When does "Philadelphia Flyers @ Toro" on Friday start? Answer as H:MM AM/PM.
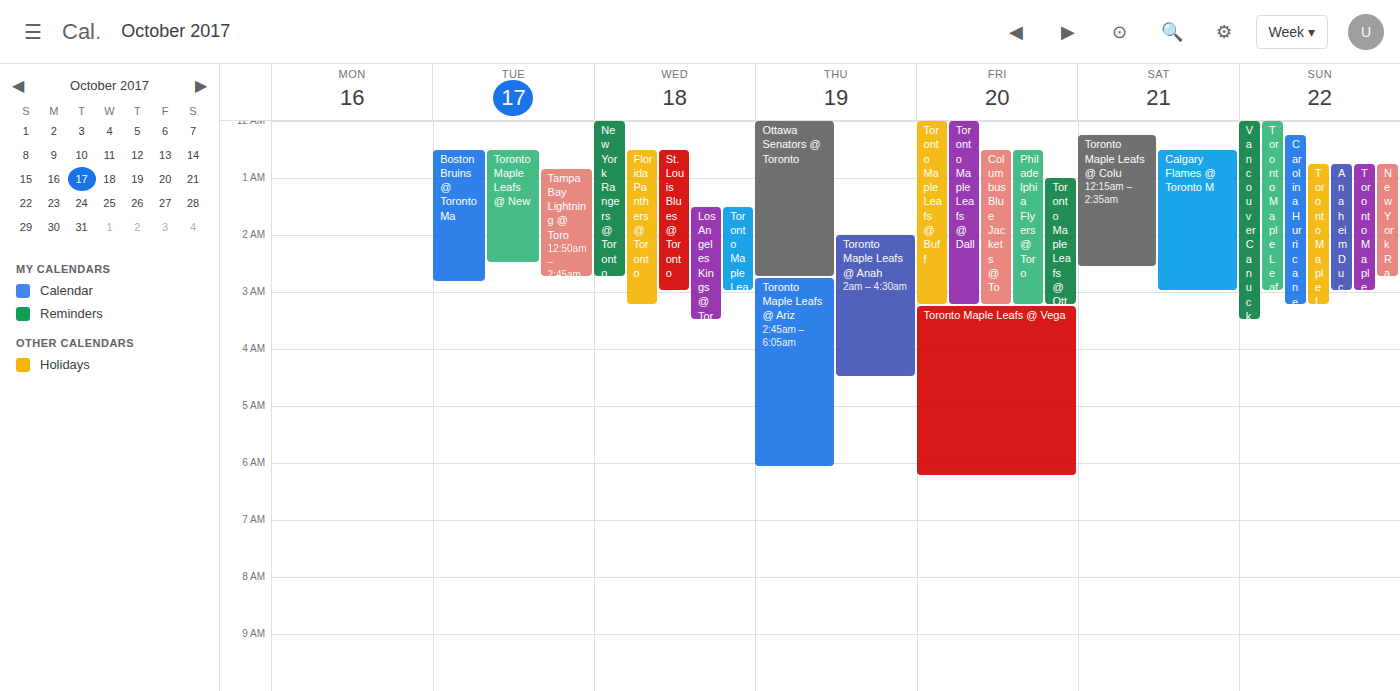
12:30 AM